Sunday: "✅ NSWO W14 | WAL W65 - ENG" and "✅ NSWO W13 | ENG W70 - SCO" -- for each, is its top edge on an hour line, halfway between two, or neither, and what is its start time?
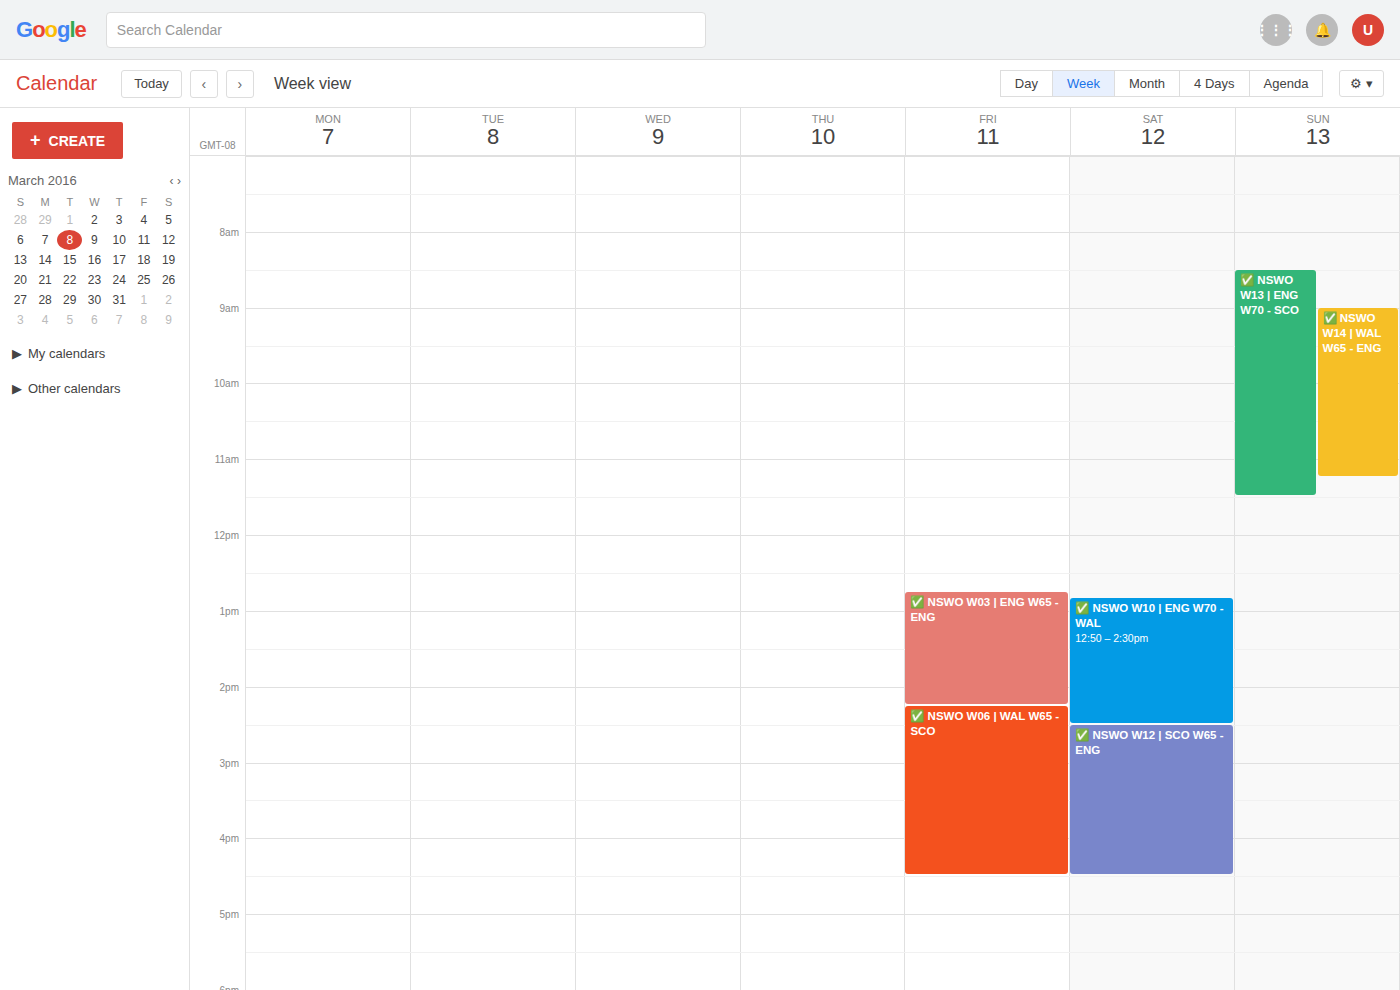
"✅ NSWO W14 | WAL W65 - ENG": 9:00 AM, exactly on the 9 AM line. "✅ NSWO W13 | ENG W70 - SCO": 8:30 AM, halfway between the 8 AM and 9 AM lines.